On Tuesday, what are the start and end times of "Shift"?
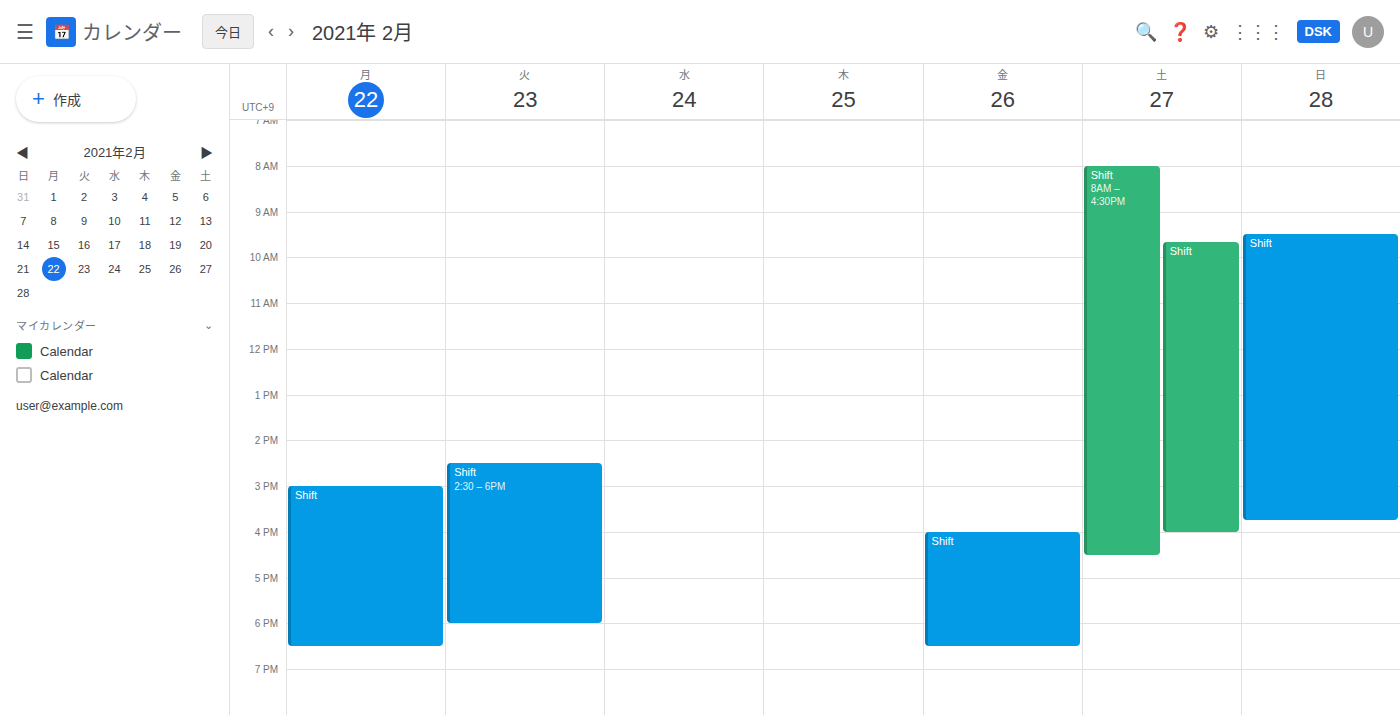
14:30 to 18:00